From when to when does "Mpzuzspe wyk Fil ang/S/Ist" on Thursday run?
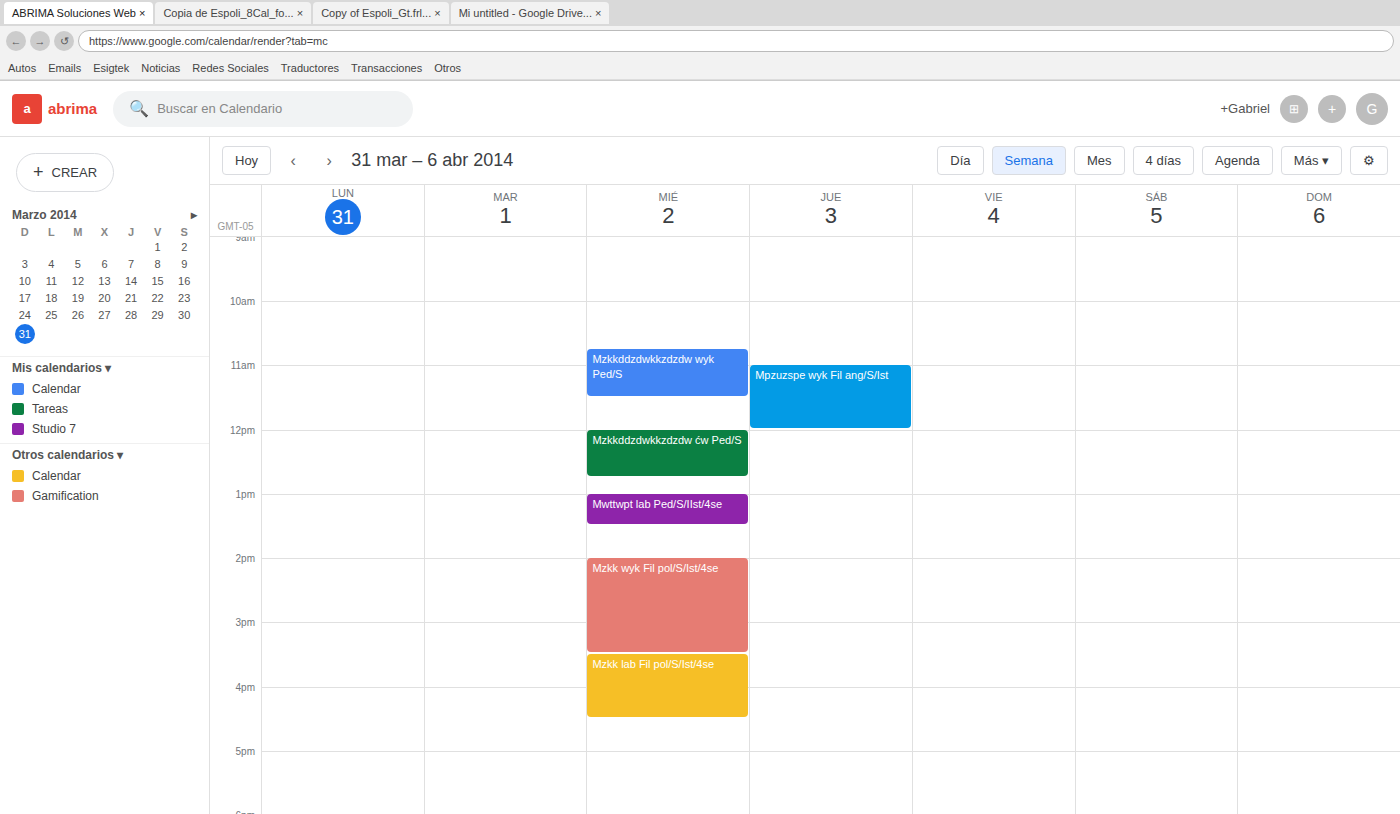
11:00 AM to 12:00 PM